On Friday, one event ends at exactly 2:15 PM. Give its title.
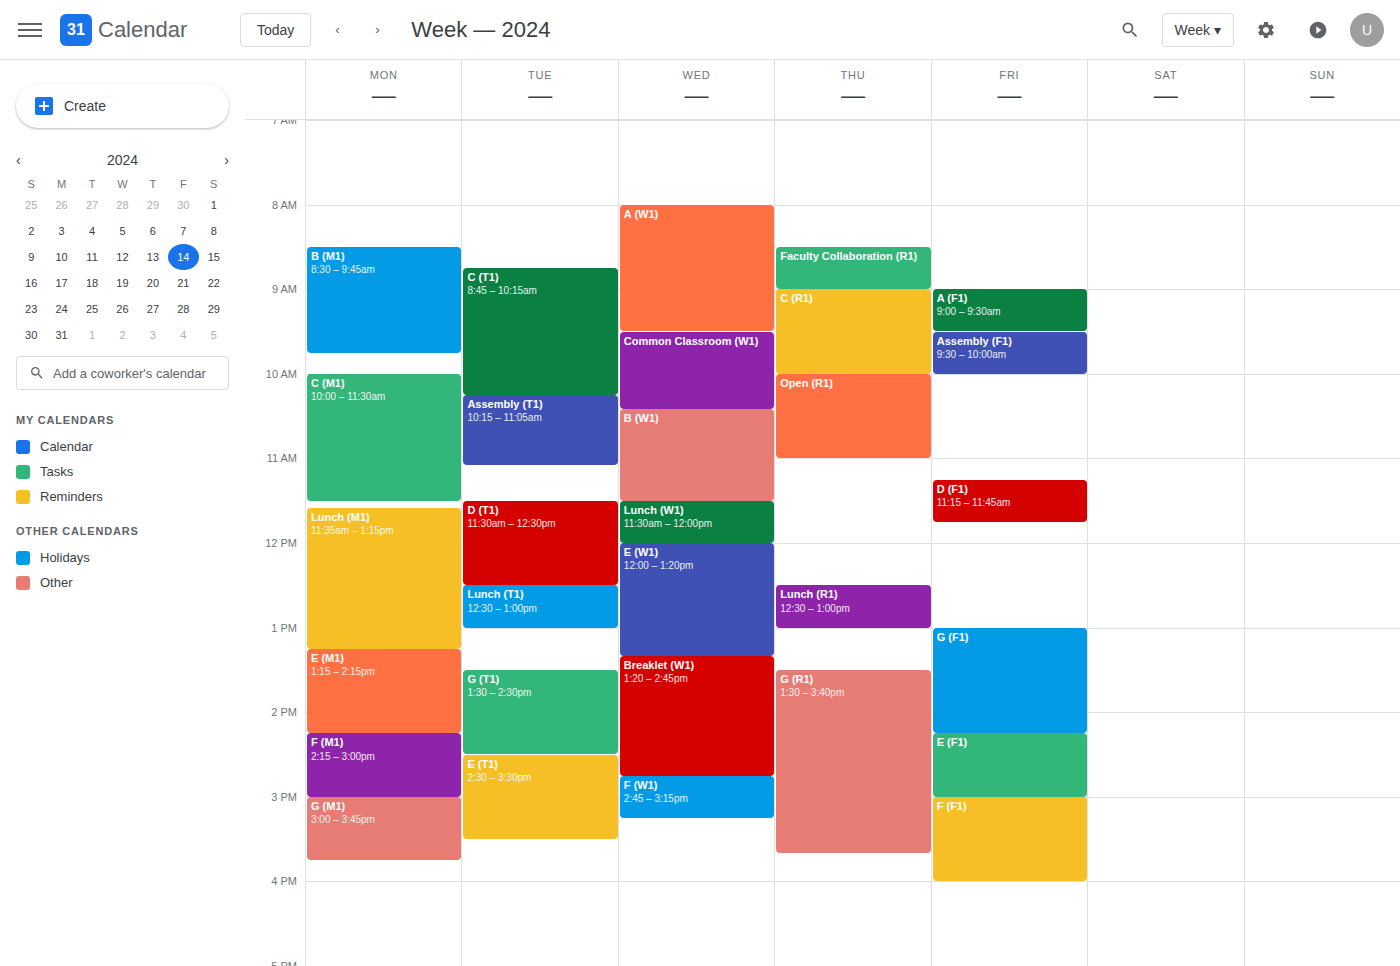
"G (F1)"